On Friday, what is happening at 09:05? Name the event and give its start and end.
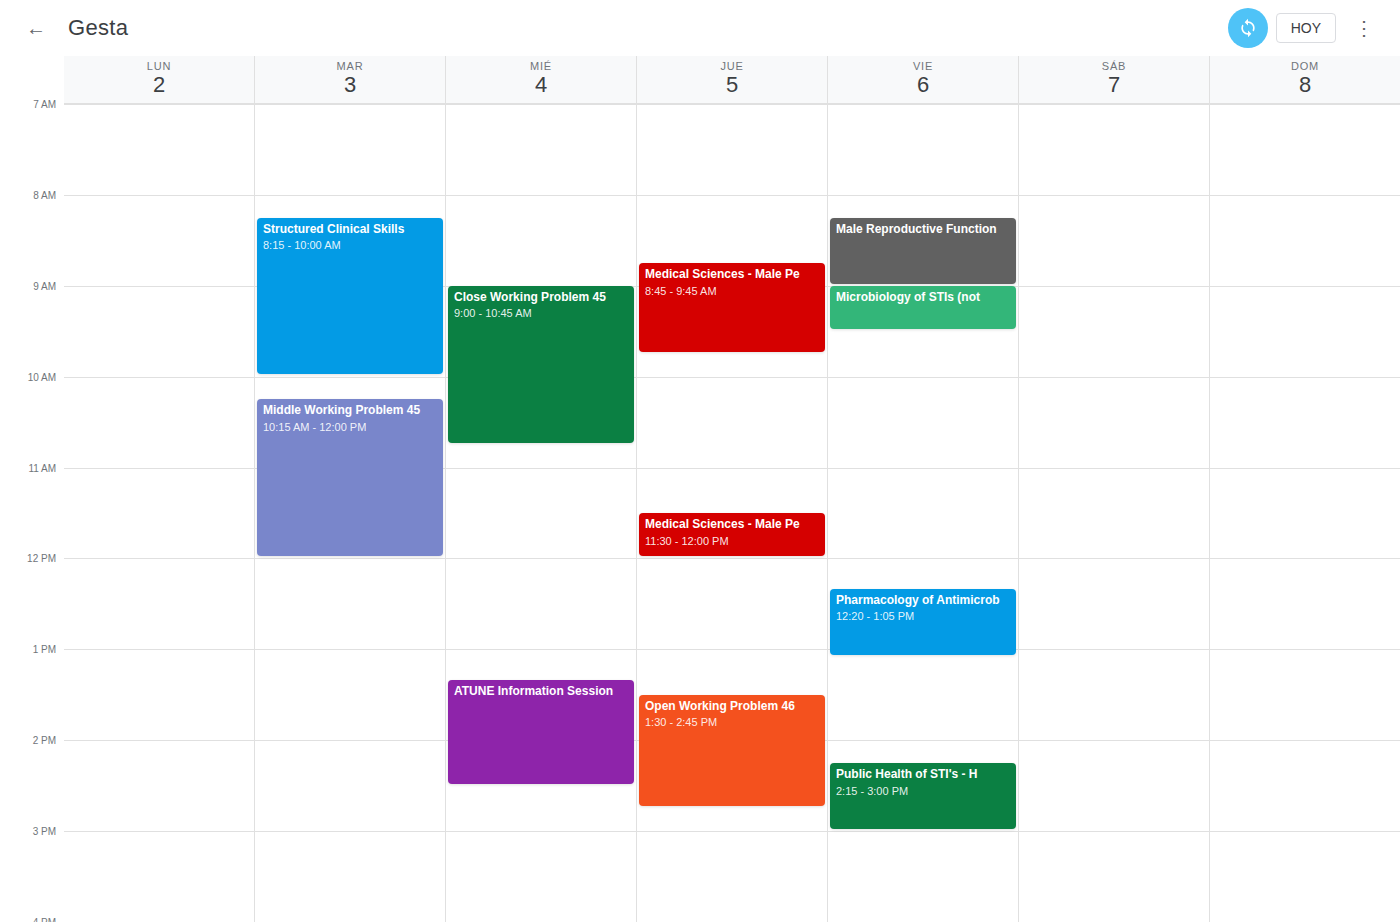
"Microbiology of STIs (not", 09:00 to 09:30